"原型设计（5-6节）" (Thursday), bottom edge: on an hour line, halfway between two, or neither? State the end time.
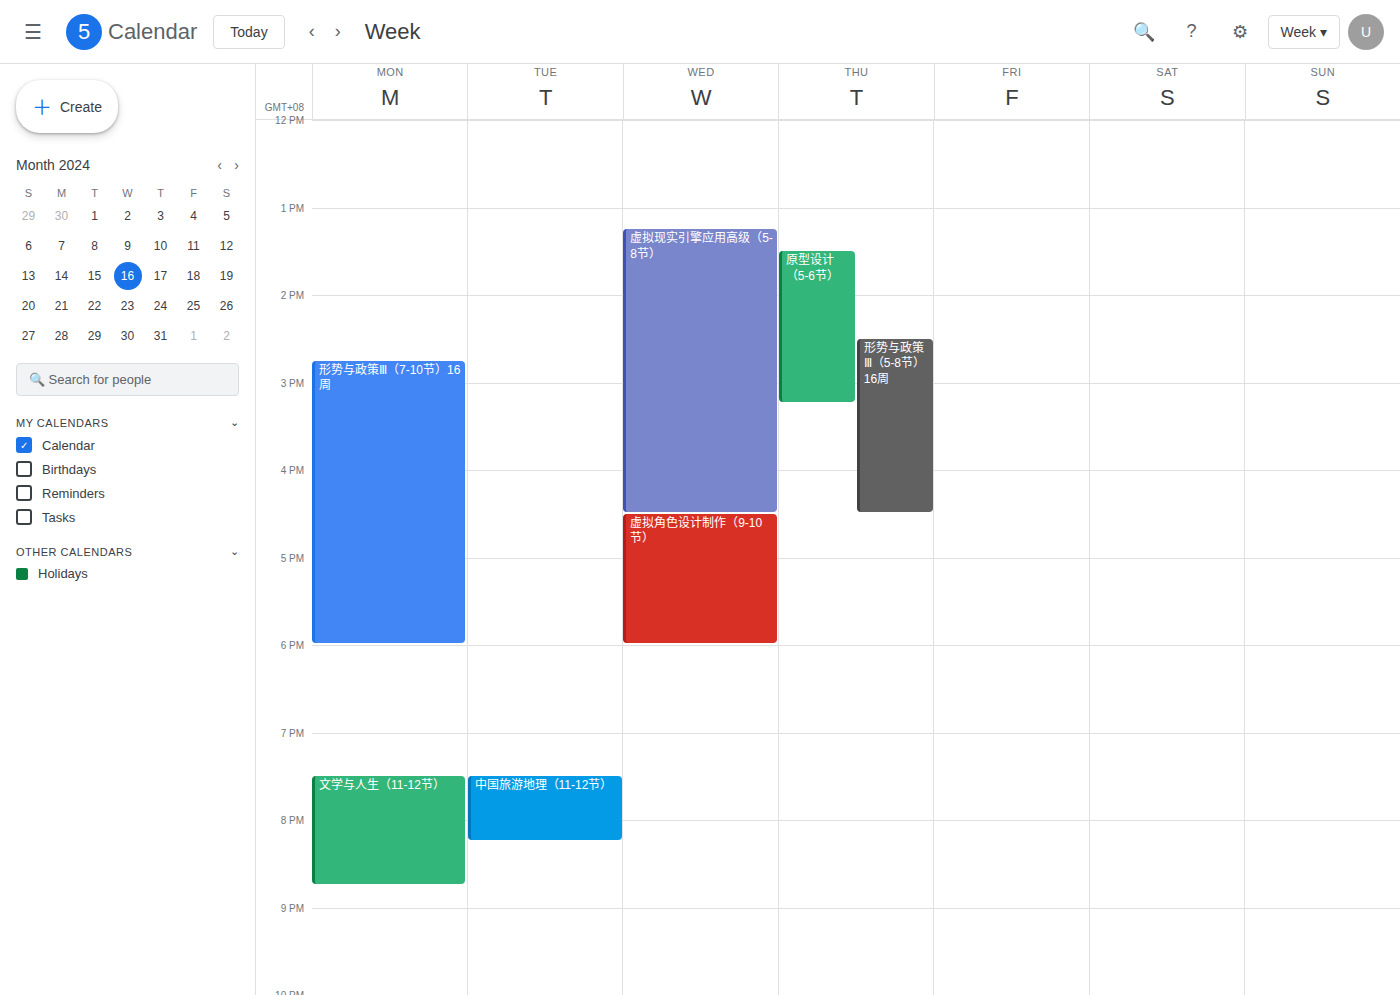
3:15 PM -- neither: a quarter of the way from the 3 PM line to the 4 PM line.